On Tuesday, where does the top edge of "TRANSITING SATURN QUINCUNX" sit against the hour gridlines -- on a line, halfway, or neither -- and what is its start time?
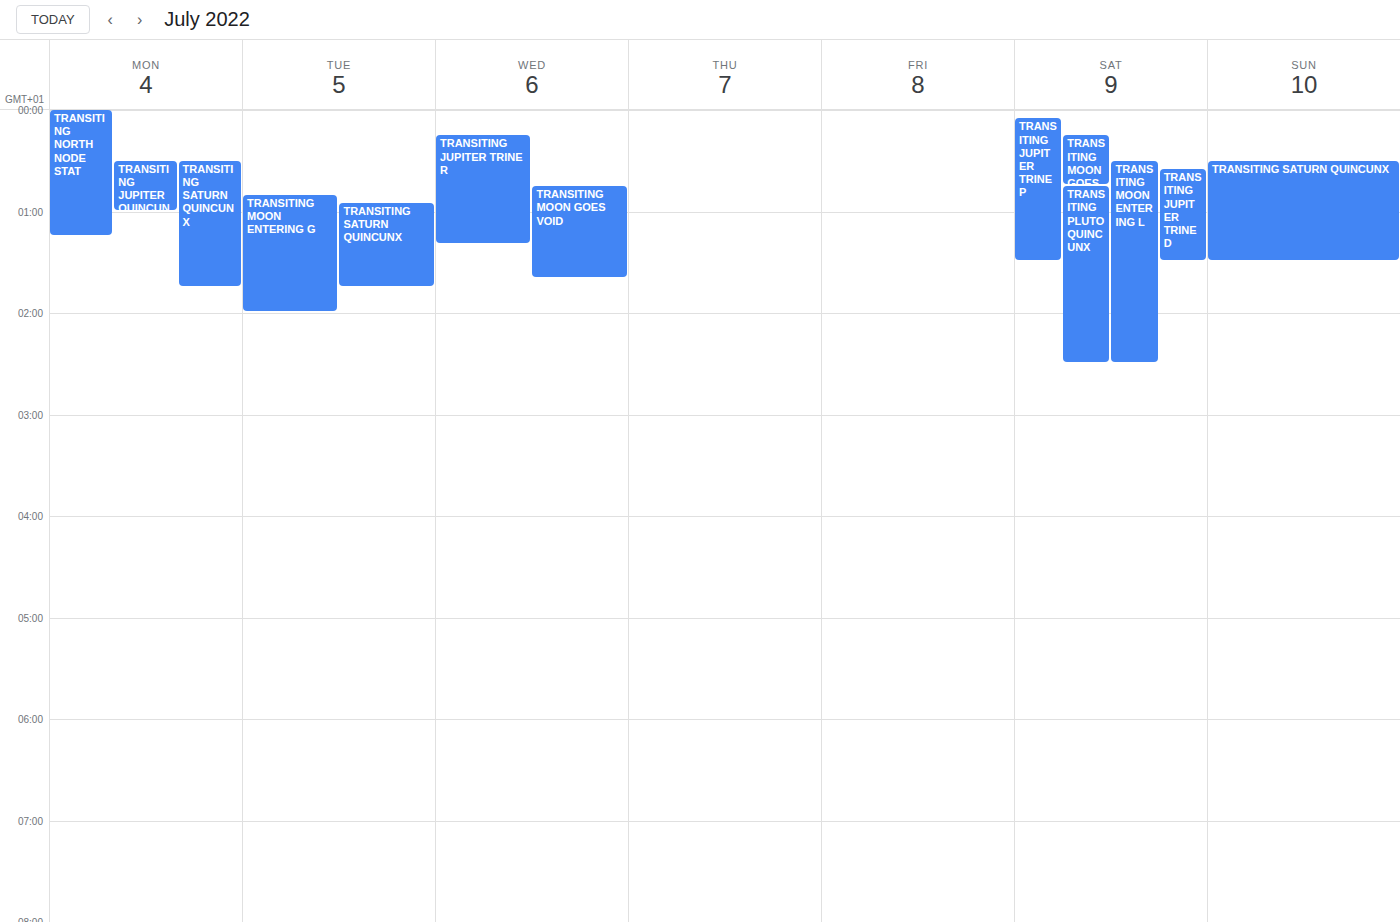
12:55 AM -- neither: 55 minutes below the 12 AM line and 5 minutes above the 1 AM line.